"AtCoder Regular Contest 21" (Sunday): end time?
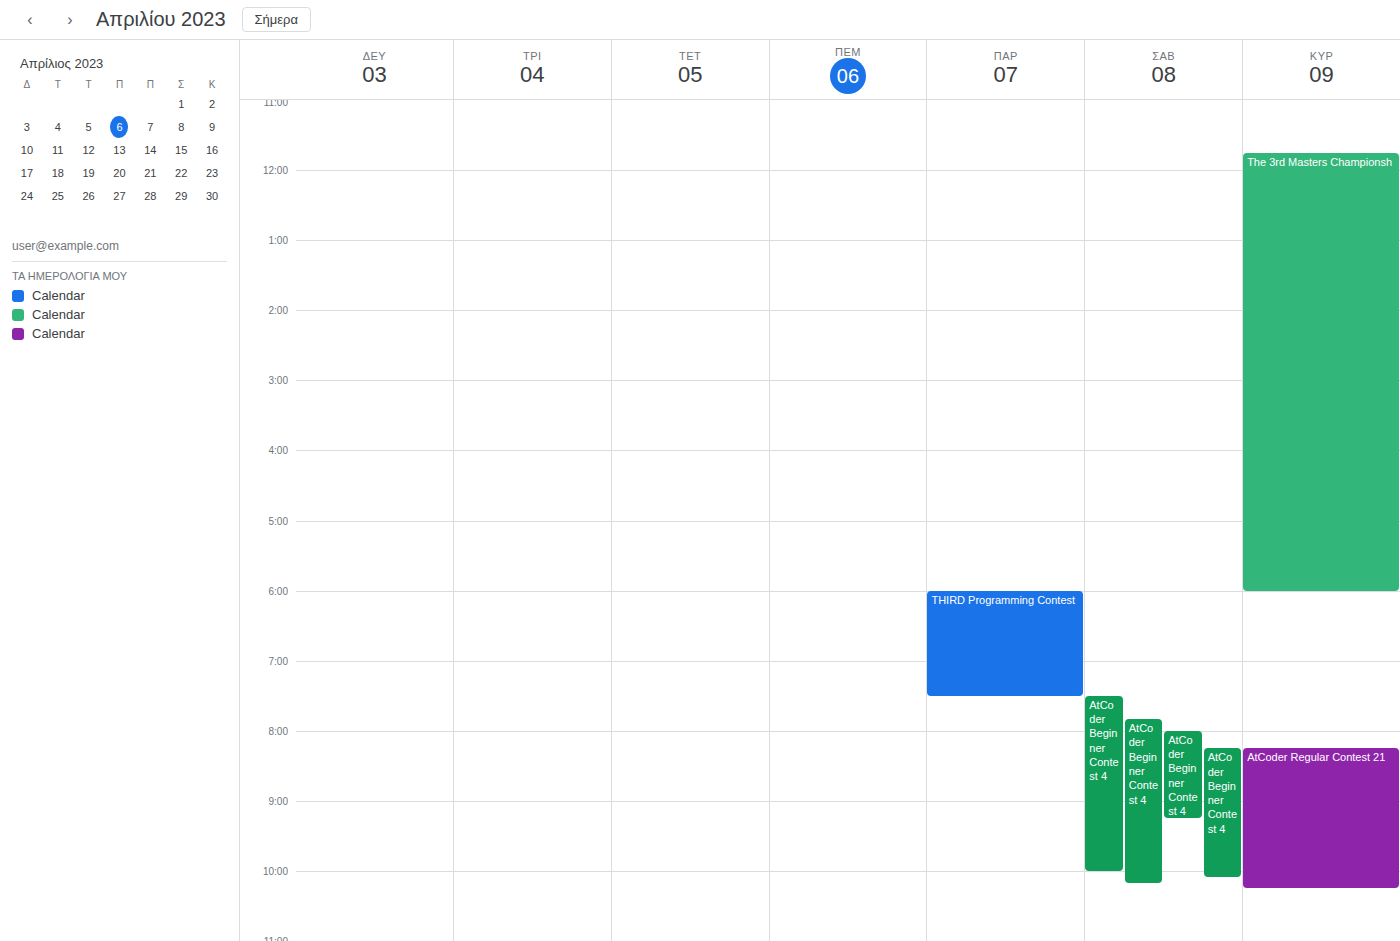
10:15 PM